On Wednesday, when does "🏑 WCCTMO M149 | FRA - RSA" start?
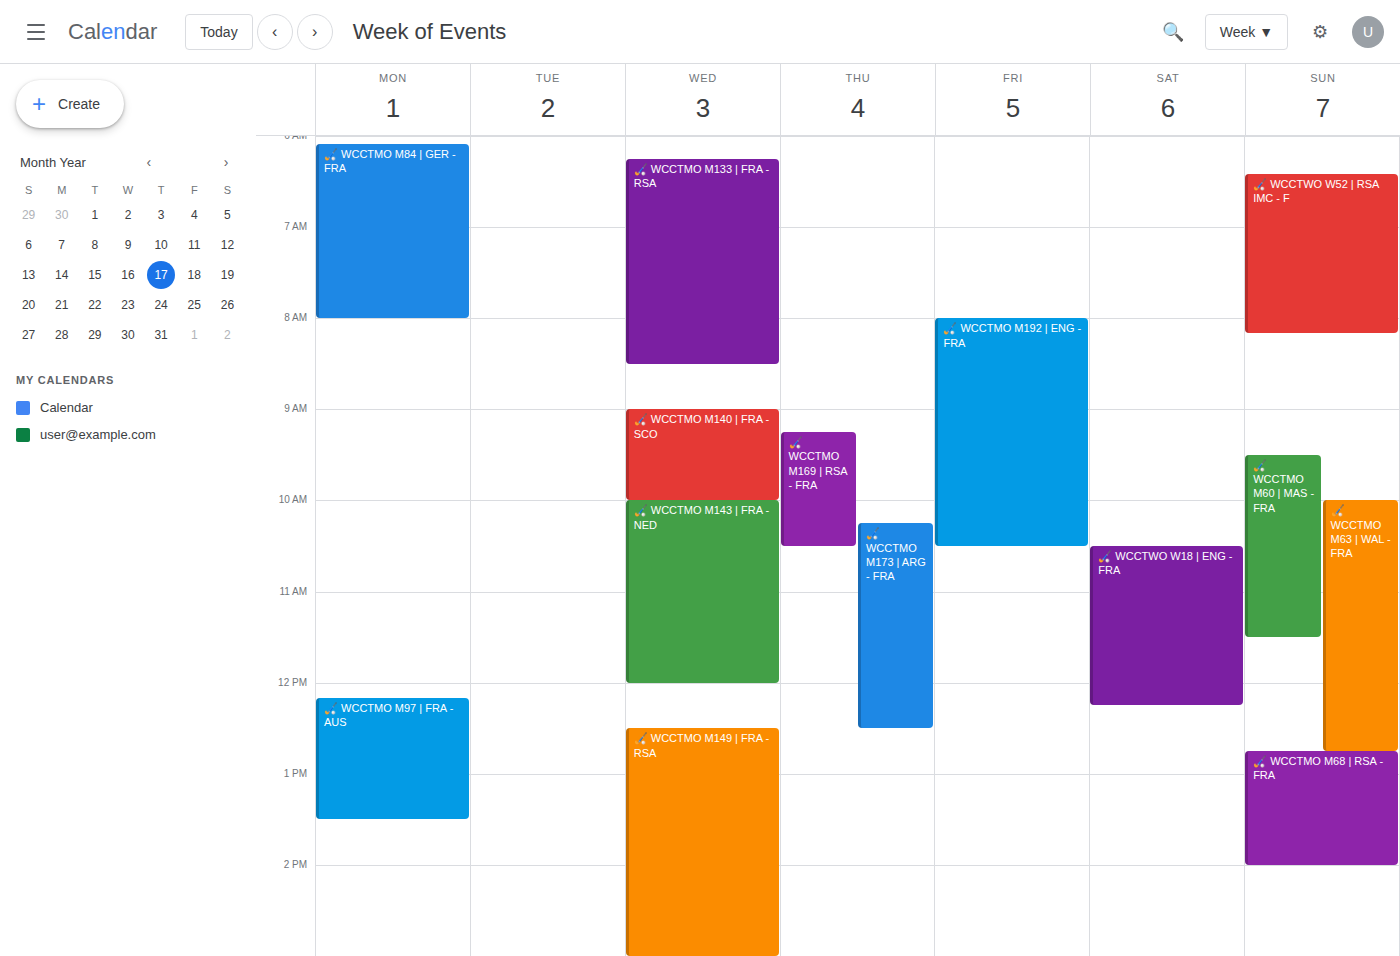
12:30 PM